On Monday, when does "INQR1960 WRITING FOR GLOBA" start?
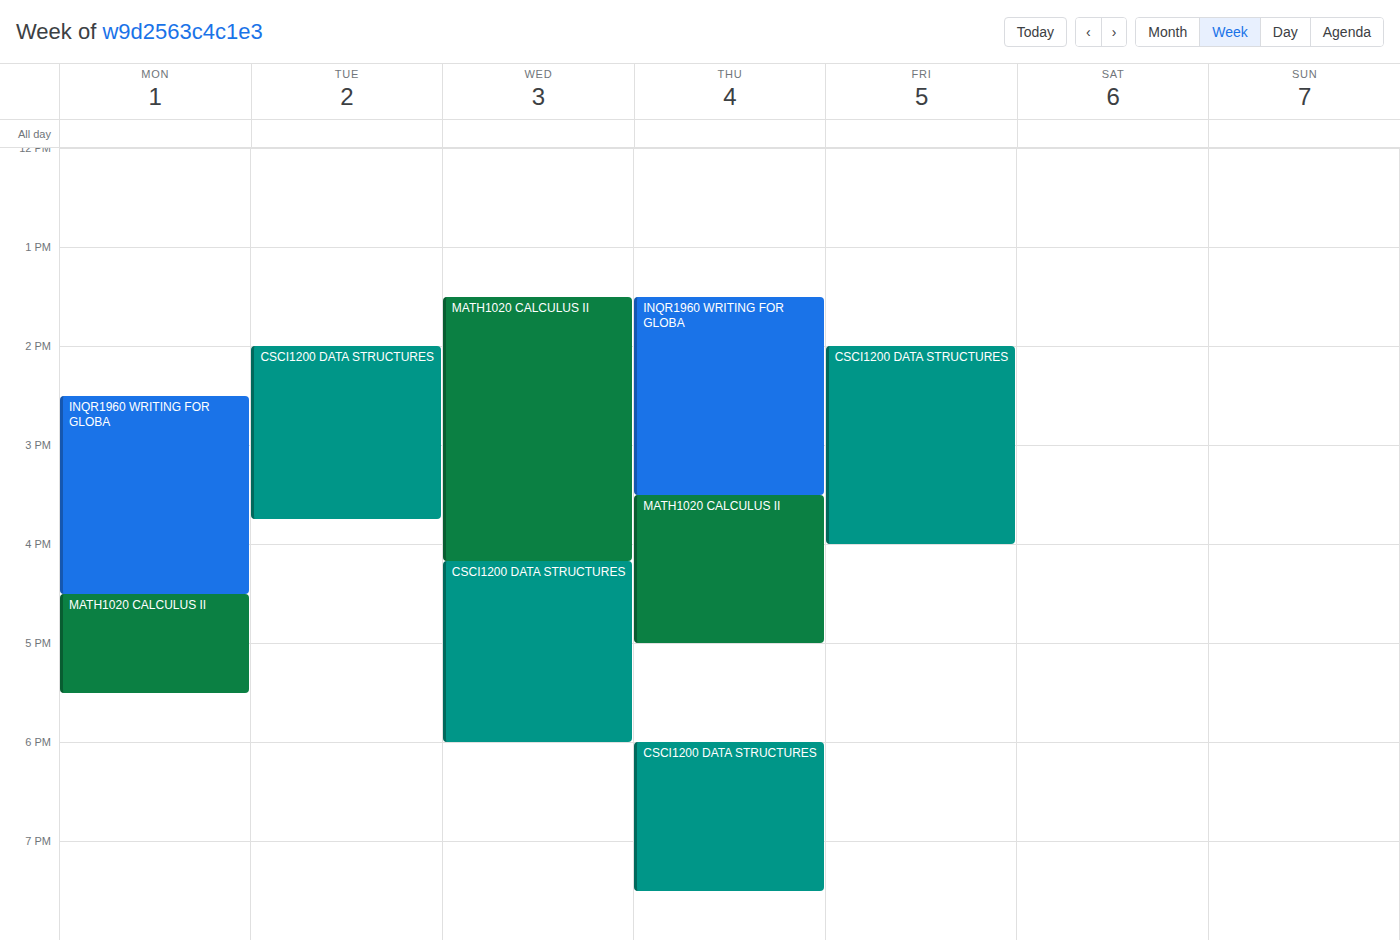
2:30 PM